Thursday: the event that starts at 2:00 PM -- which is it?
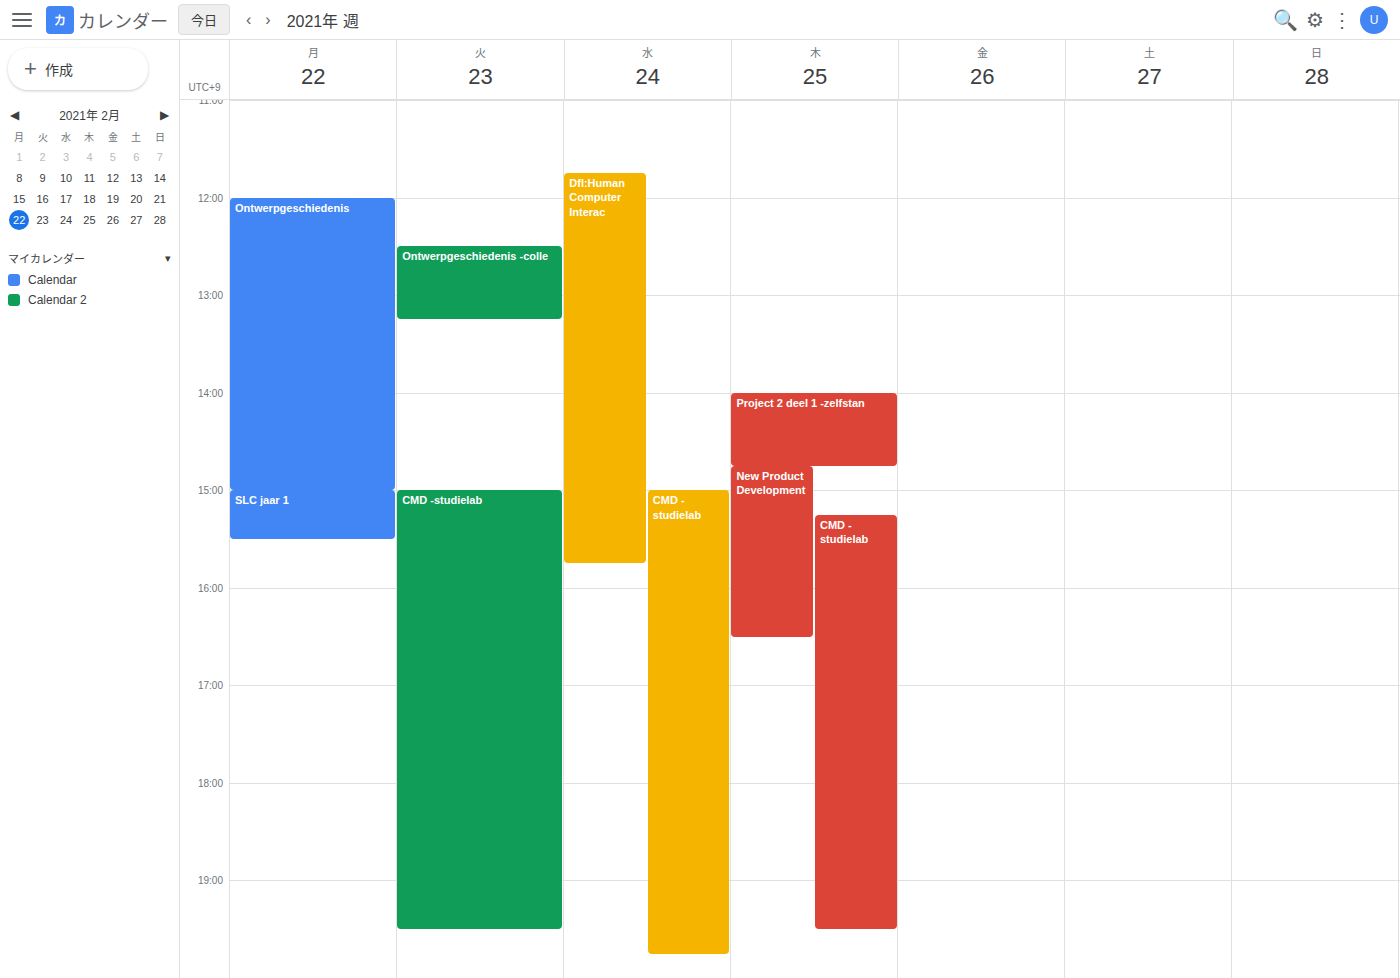
"Project 2 deel 1 -zelfstan"